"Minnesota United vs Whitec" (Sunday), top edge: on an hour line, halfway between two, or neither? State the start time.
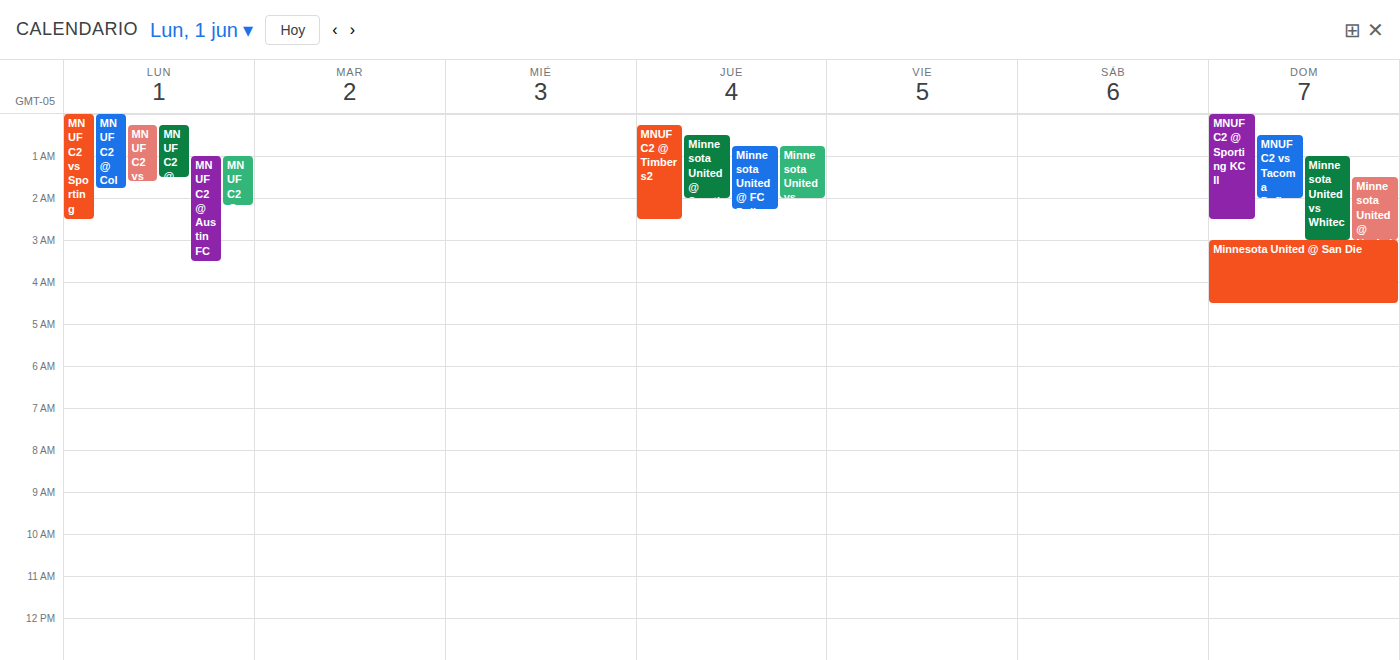
1:00 AM -- exactly on the 1 AM line.